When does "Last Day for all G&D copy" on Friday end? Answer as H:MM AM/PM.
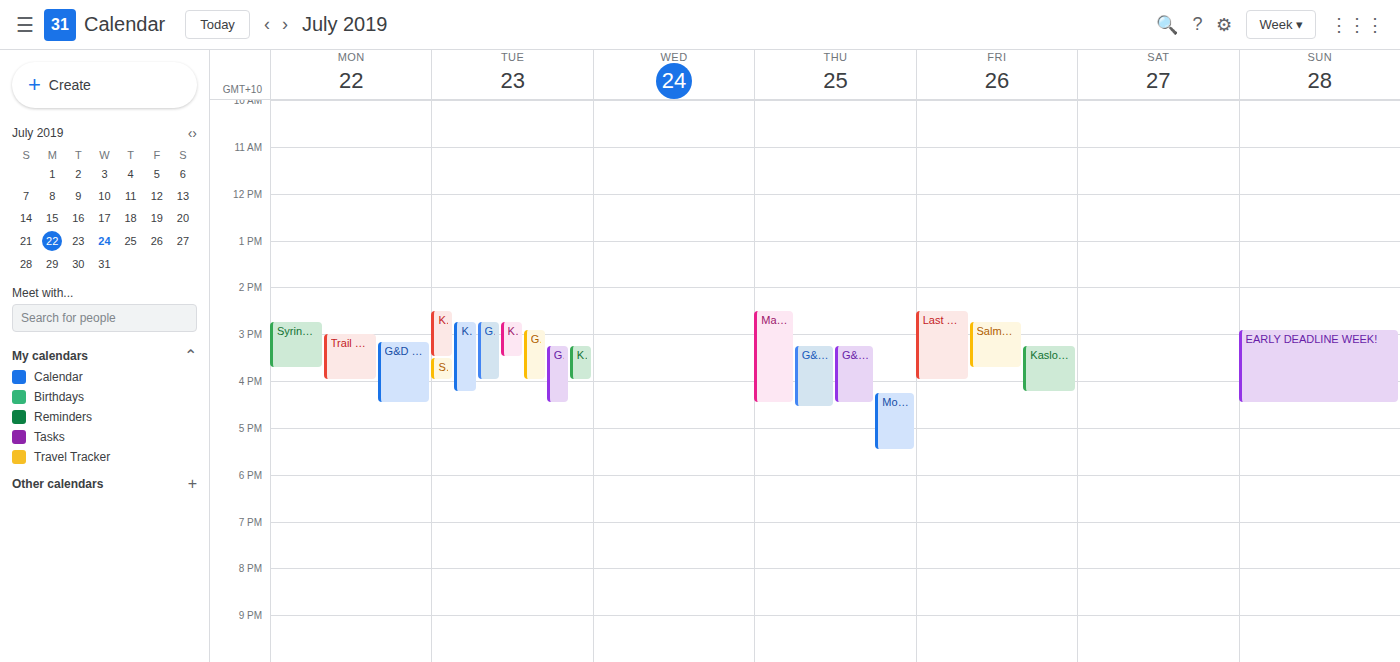
4:00 PM